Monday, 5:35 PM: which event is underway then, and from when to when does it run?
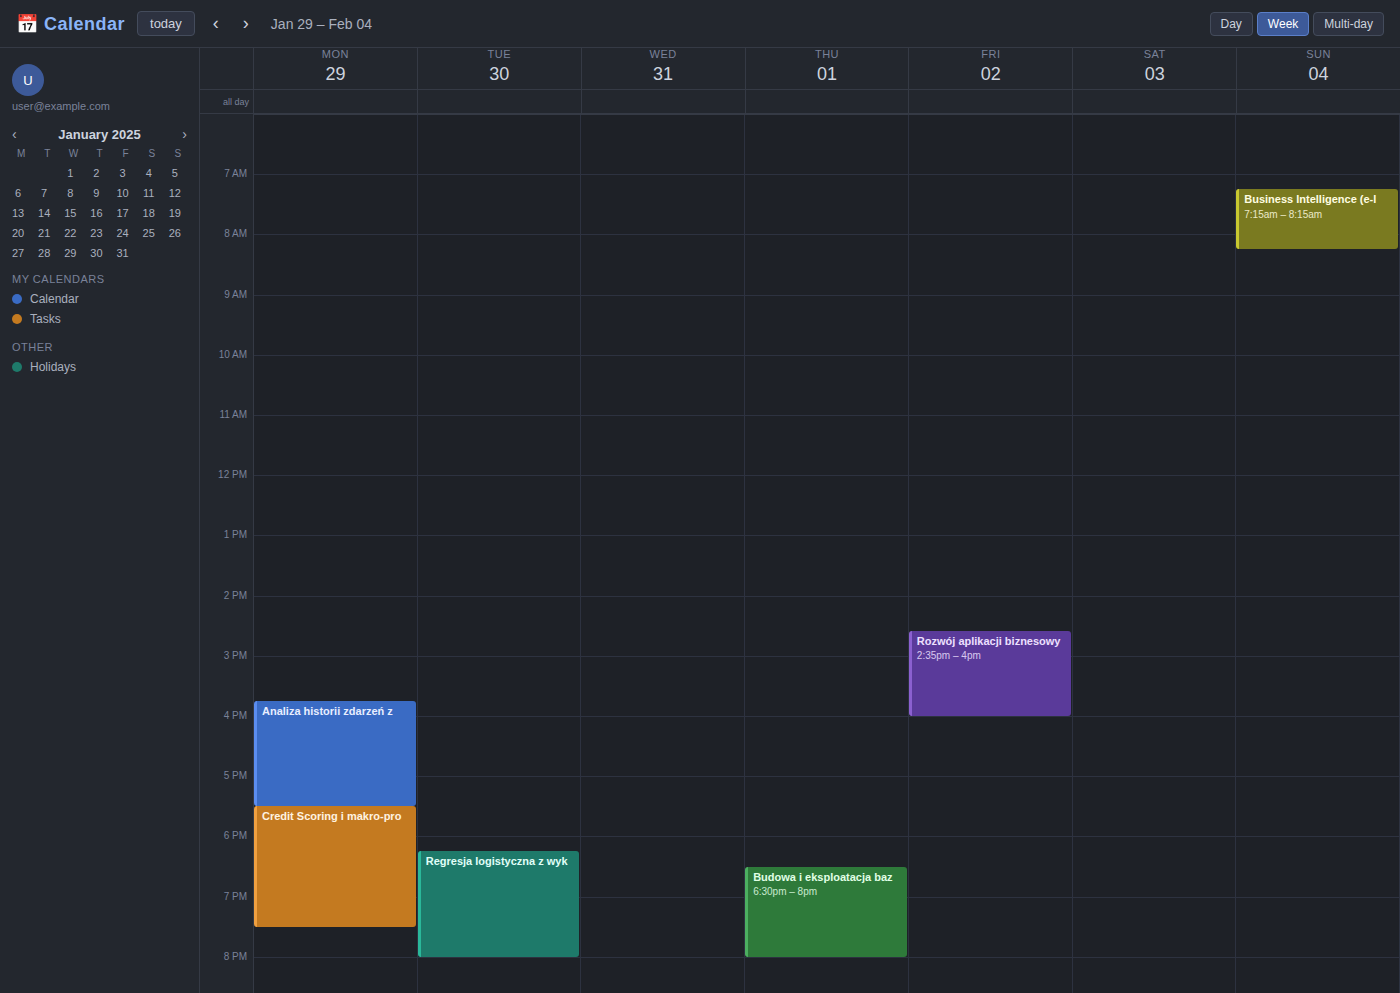
"Credit Scoring i makro-pro", 5:30 PM to 7:30 PM